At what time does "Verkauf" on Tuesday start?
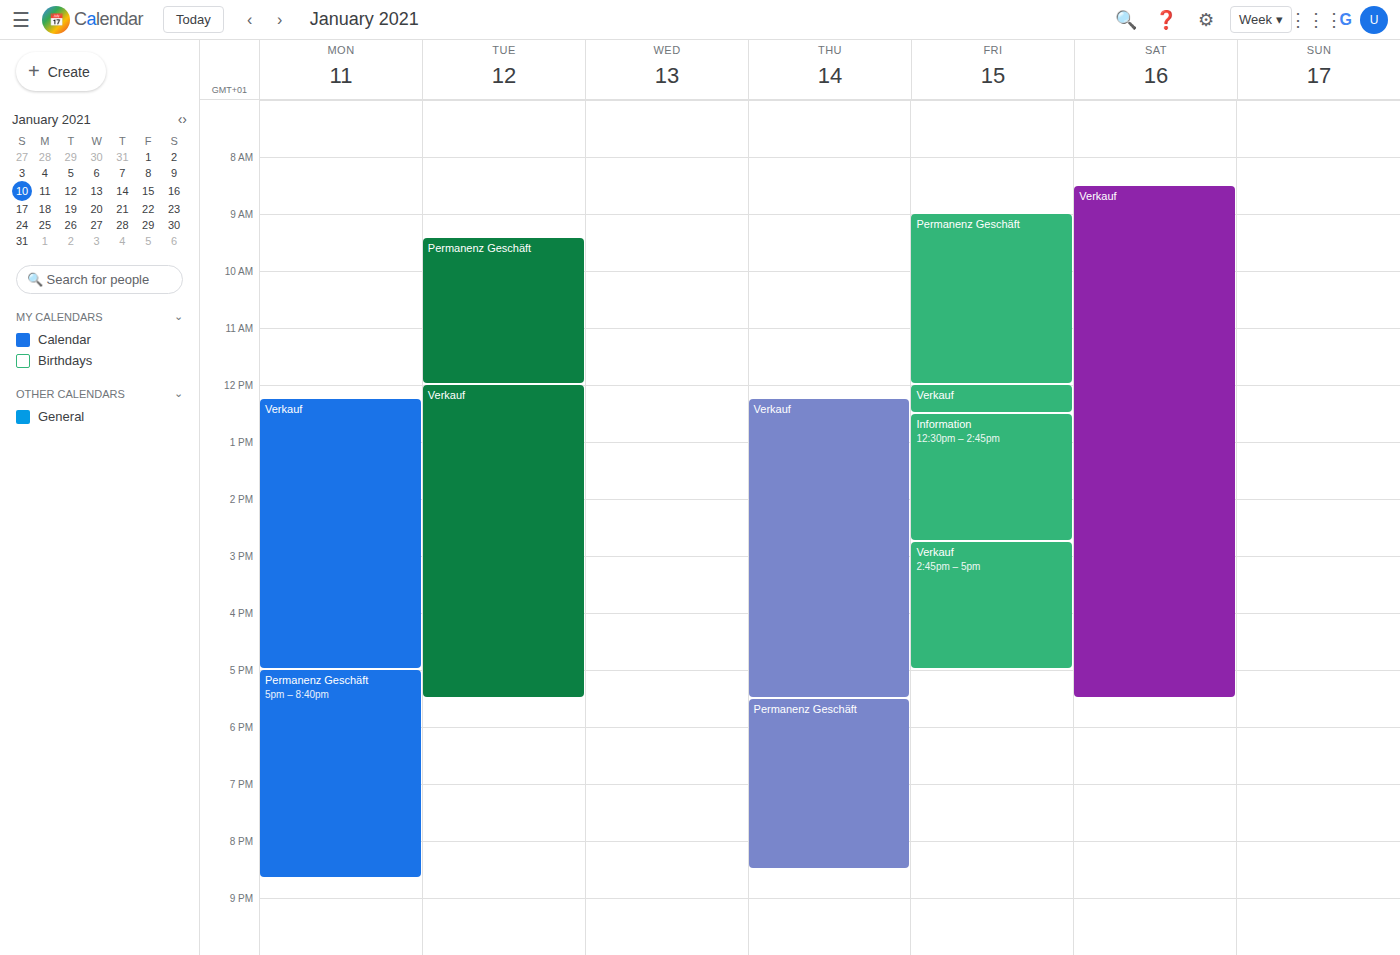
12:00 PM